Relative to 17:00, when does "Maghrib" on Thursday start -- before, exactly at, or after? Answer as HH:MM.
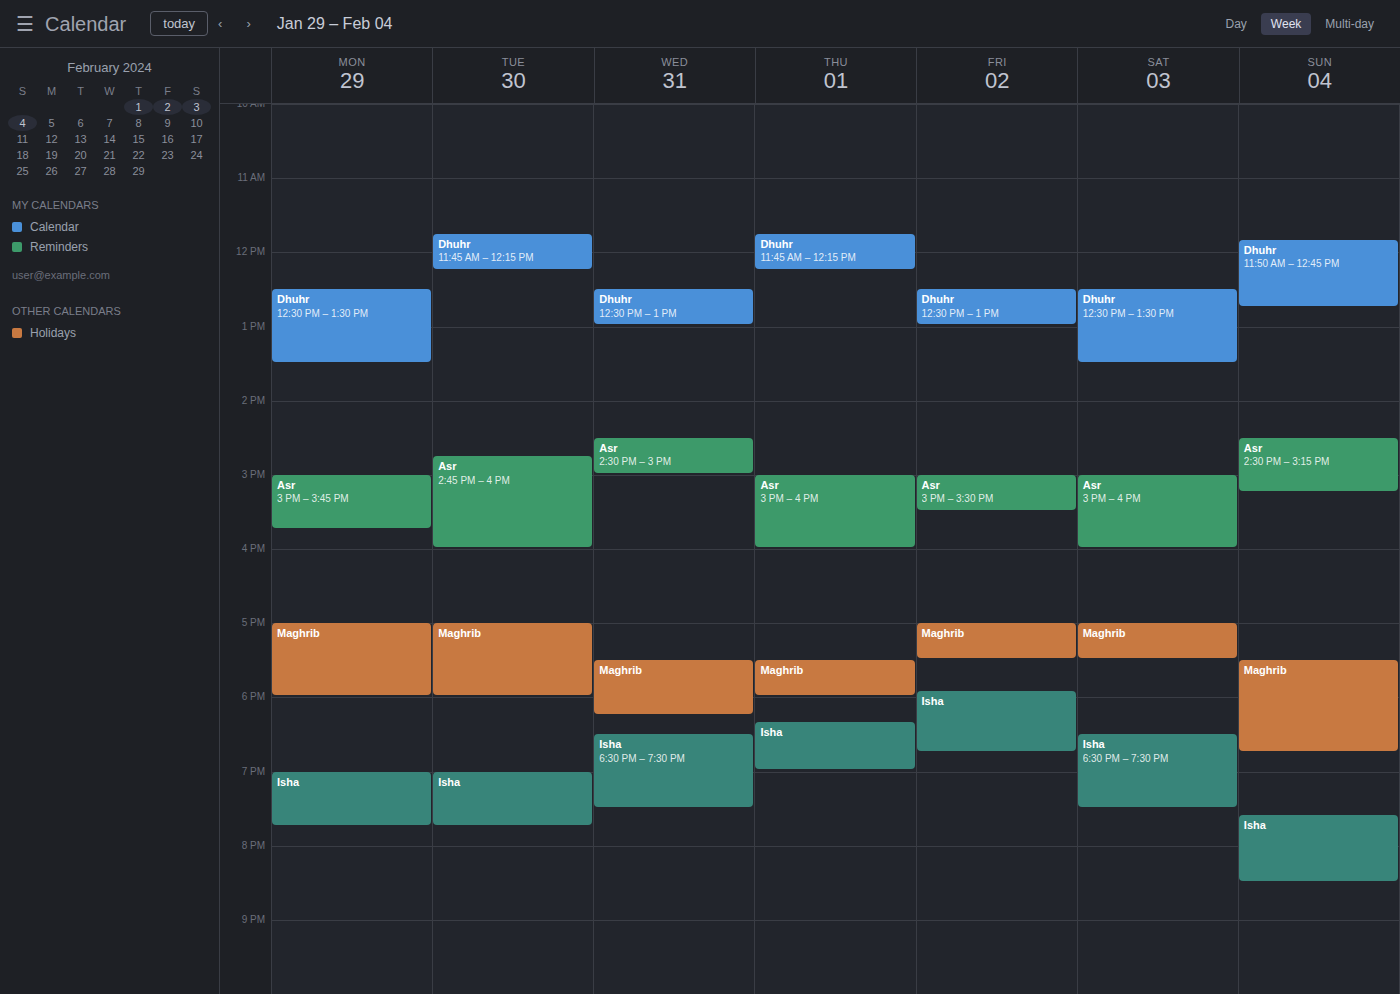
17:30 -- after 17:00, 30 minutes below the 17:00 line.